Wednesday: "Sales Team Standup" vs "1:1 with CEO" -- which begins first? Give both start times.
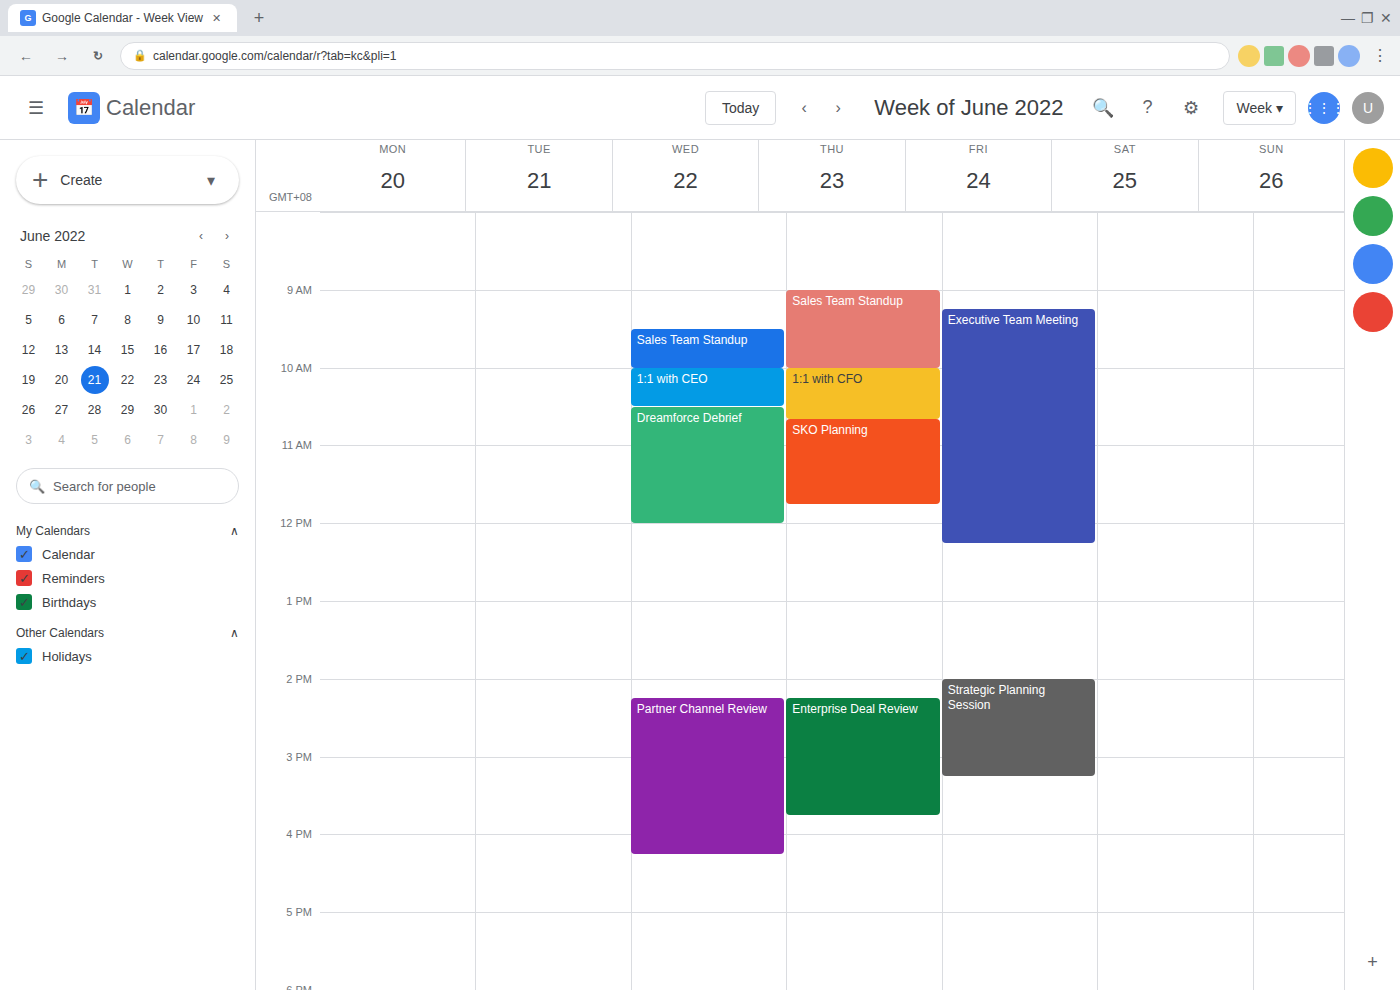
"Sales Team Standup" 9:30 AM; "1:1 with CEO" 10:00 AM.